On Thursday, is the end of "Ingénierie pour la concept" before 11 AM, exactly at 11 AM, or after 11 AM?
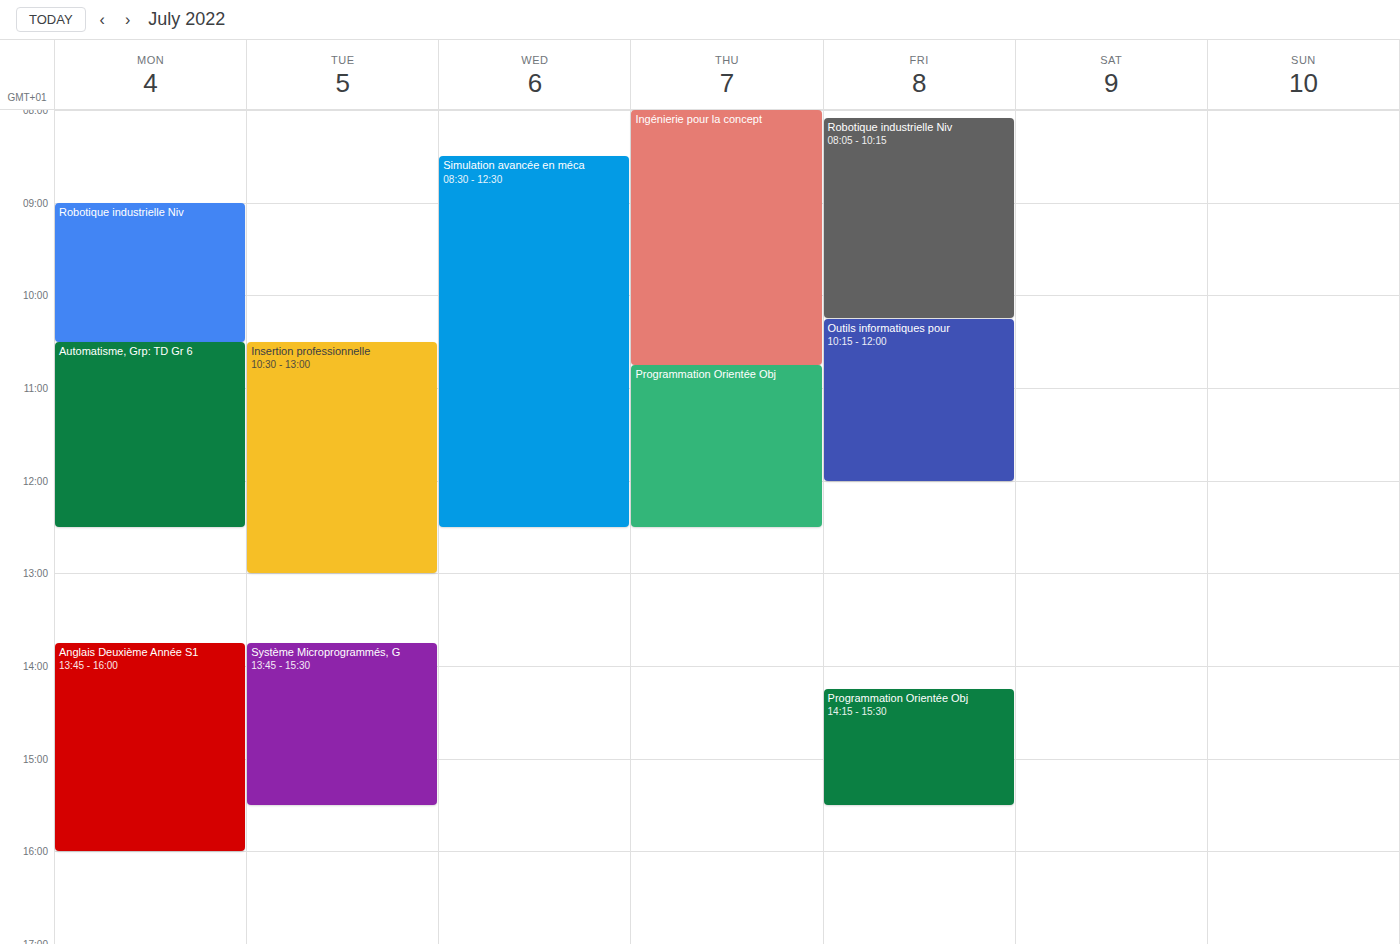
10:45 AM -- before 11 AM, 15 minutes above the 11 AM line.